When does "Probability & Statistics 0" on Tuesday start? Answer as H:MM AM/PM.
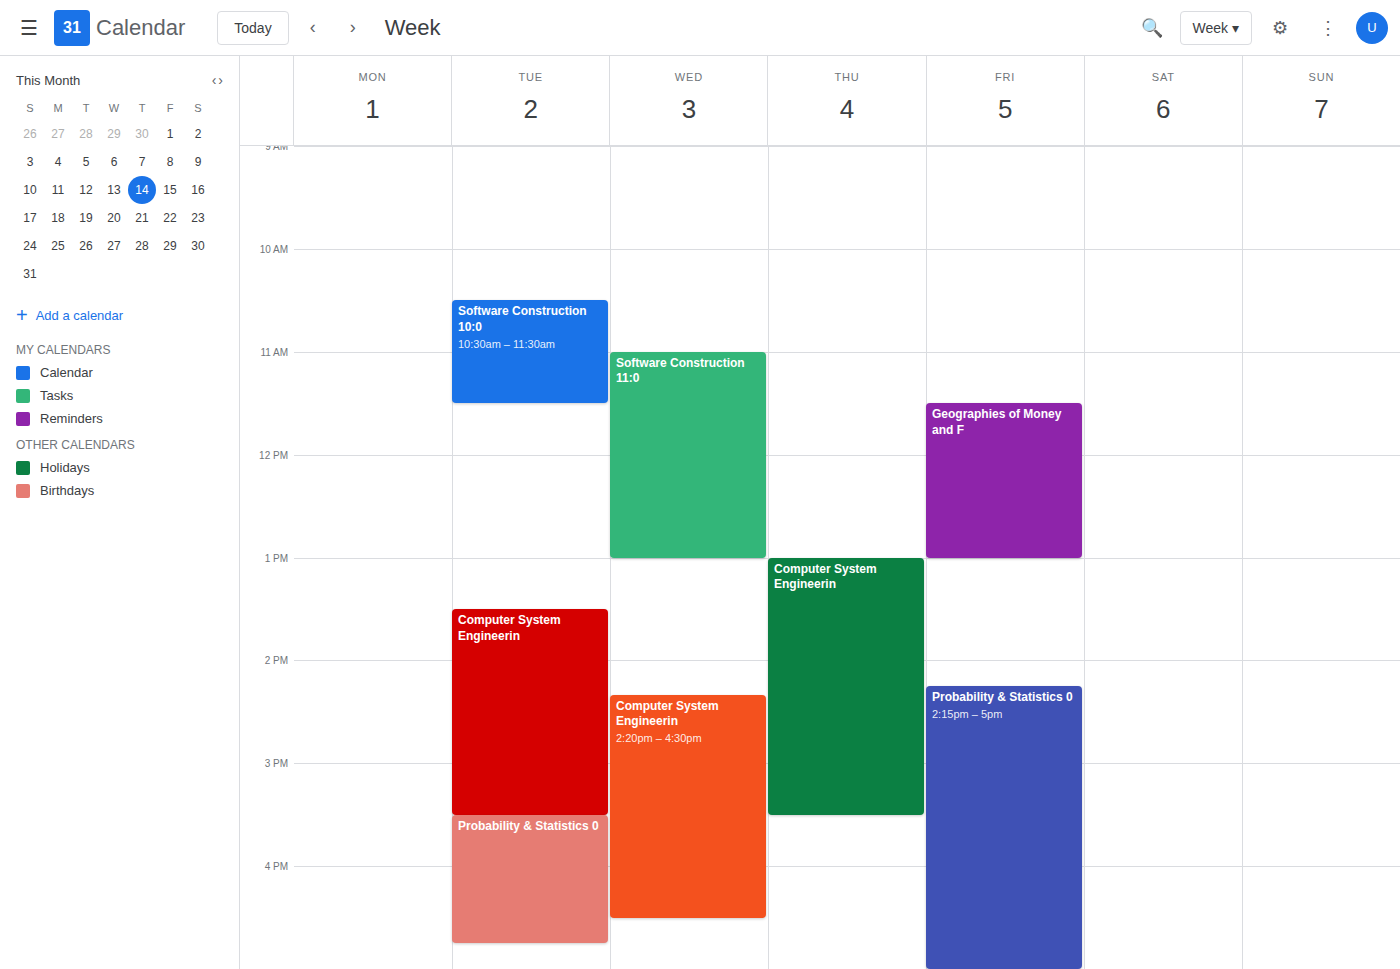
3:30 PM